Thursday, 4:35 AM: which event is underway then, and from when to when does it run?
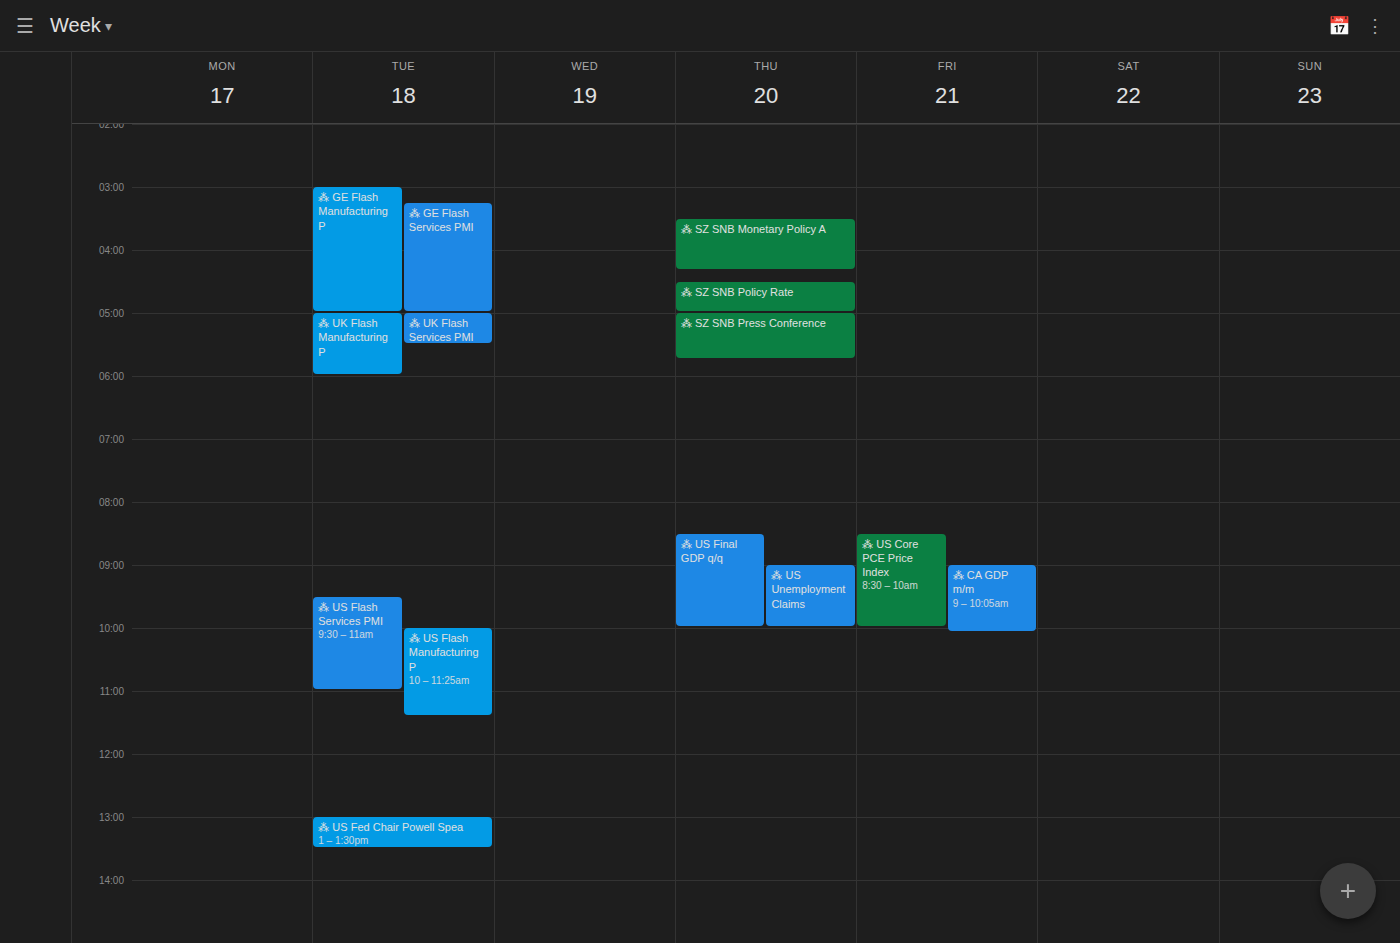
"⁂ SZ SNB Policy Rate", 4:30 AM to 5:00 AM